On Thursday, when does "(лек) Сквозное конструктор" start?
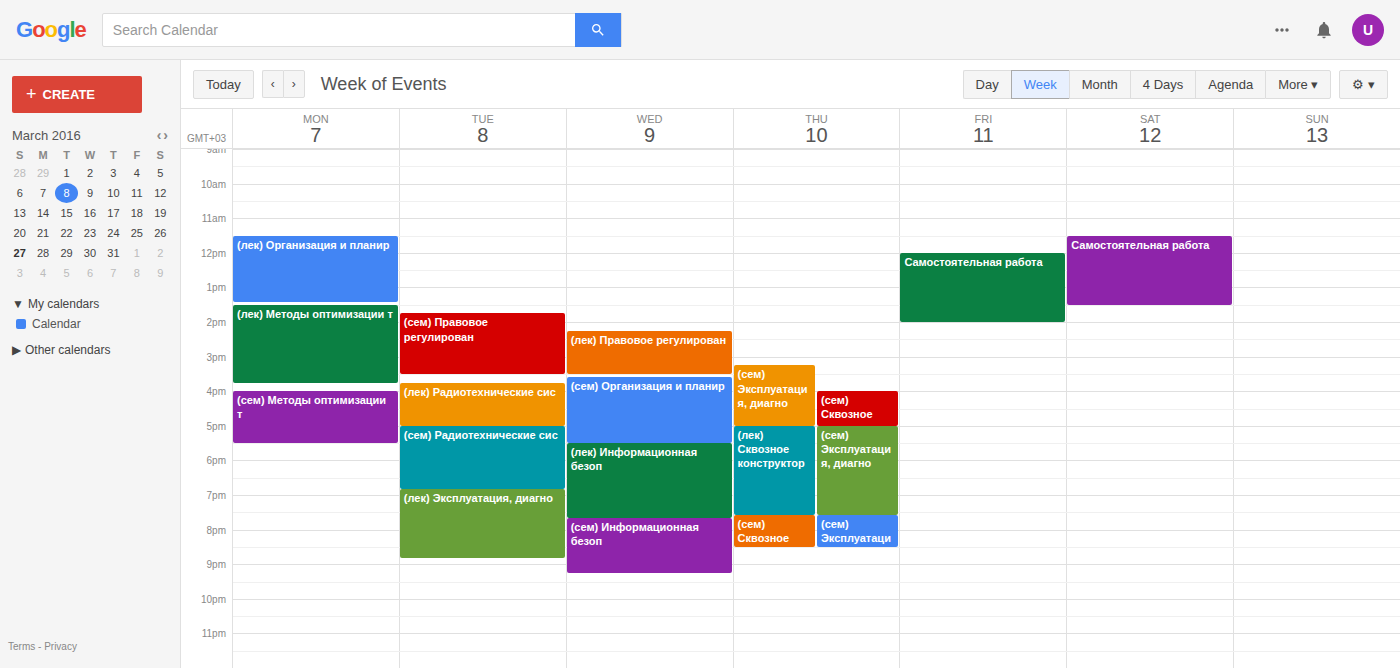
5:00 PM